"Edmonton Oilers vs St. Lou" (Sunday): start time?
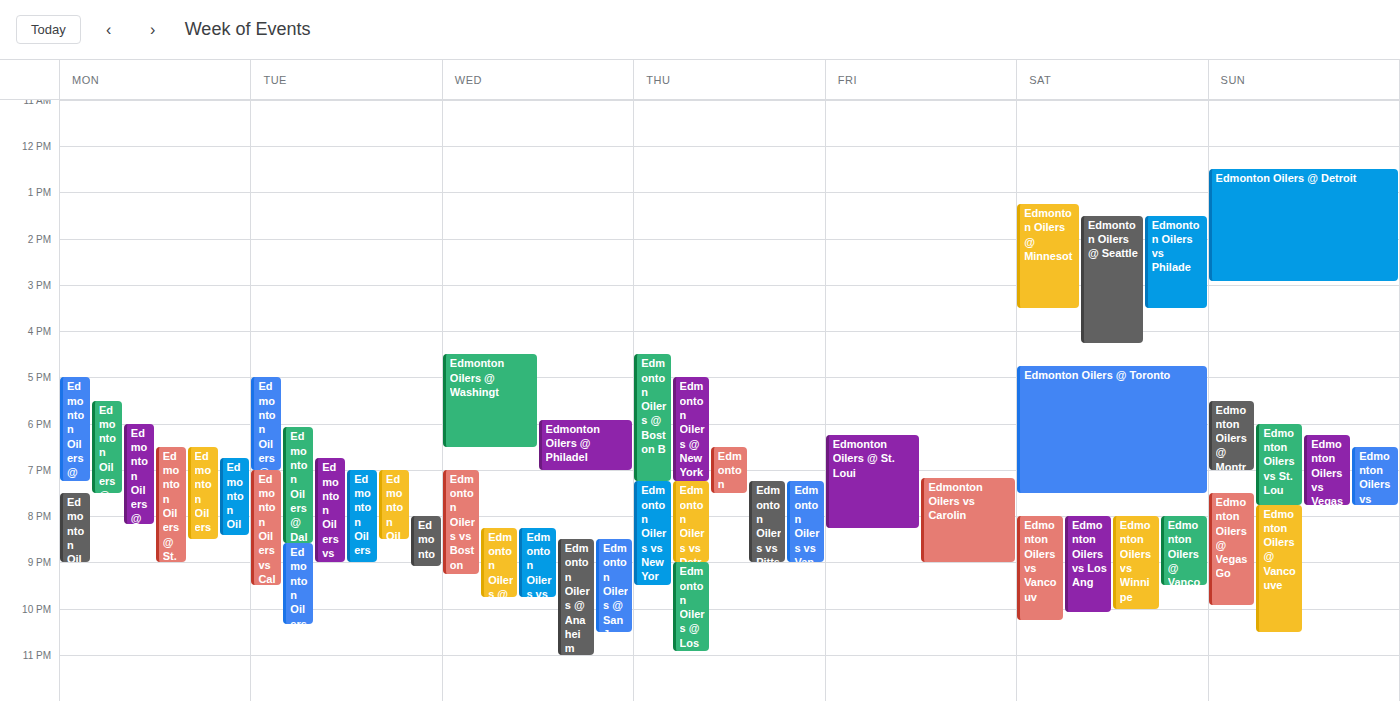
6:00 PM